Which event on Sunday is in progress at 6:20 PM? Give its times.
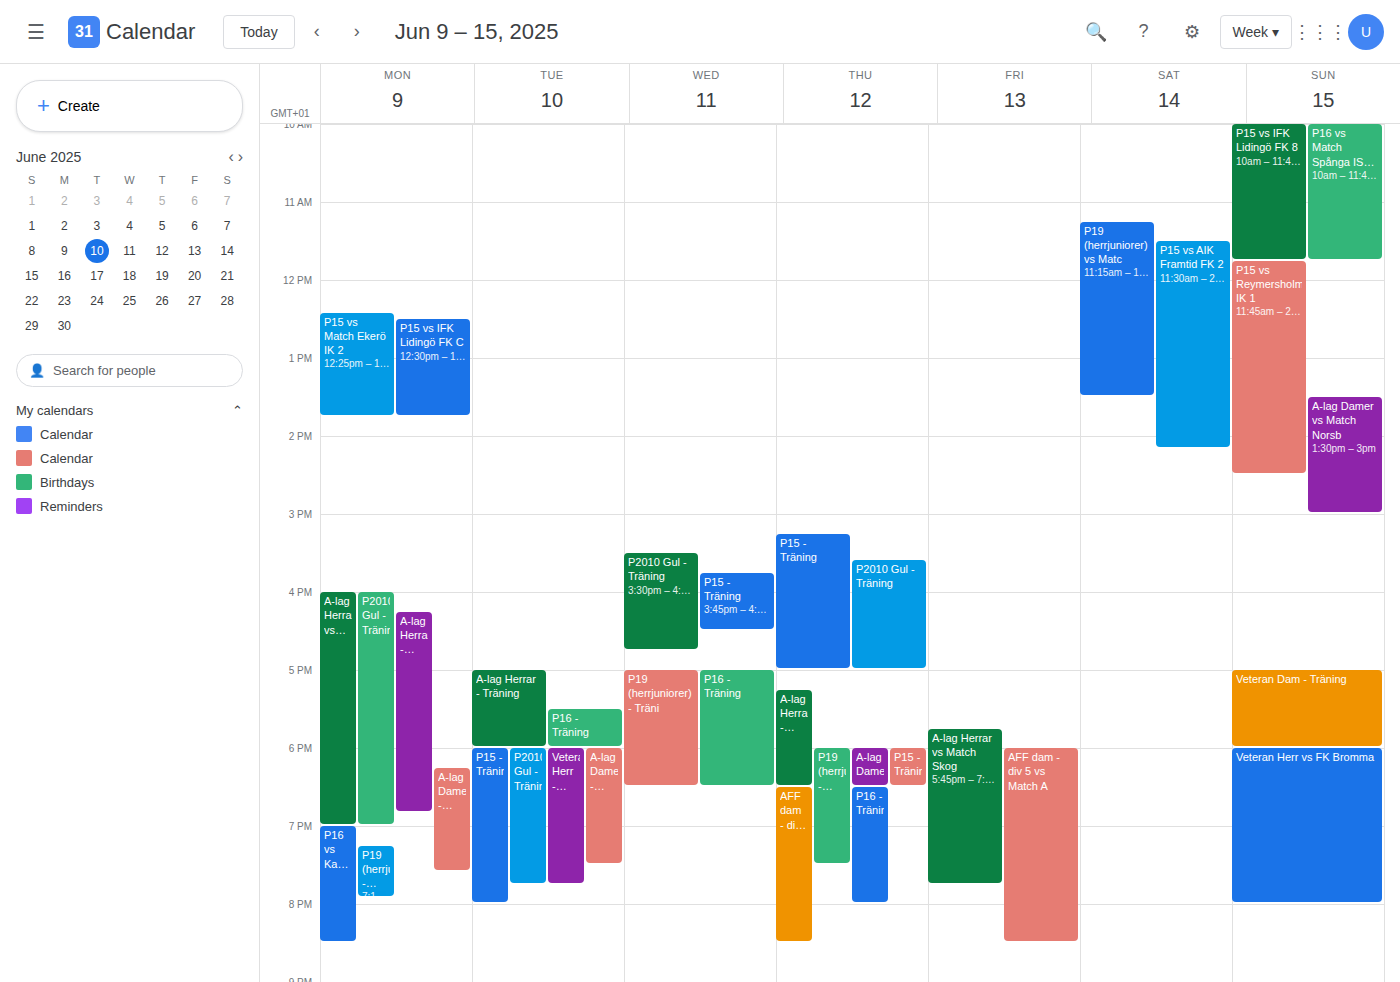
"Veteran Herr vs FK Bromma", 6:00 PM to 8:00 PM